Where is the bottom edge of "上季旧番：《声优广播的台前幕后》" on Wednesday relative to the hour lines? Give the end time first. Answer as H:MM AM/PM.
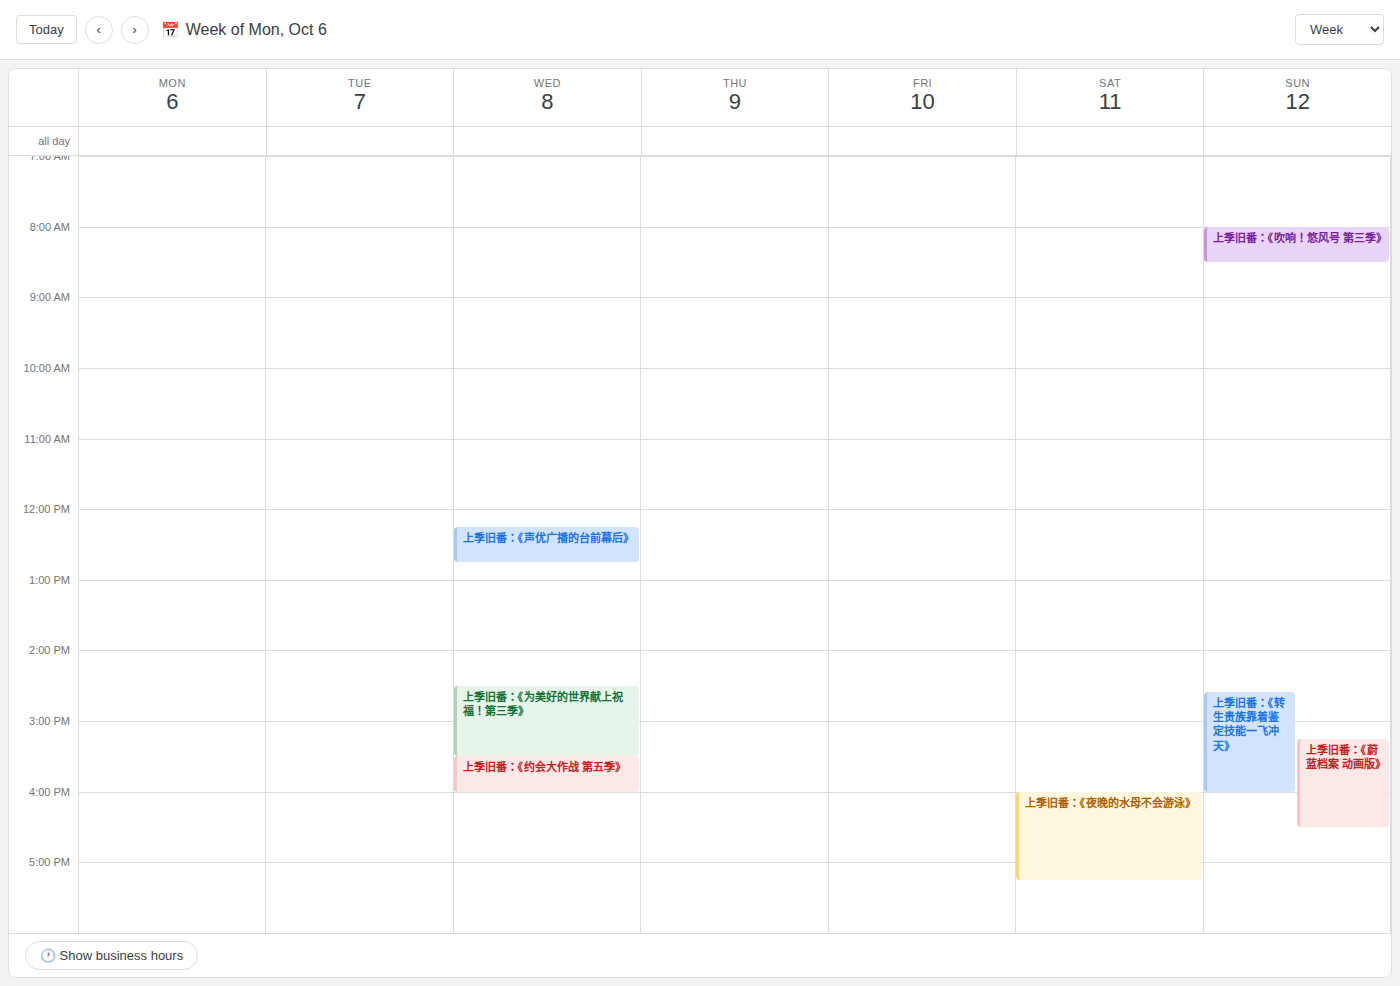
12:45 PM -- neither: three quarters of the way from the 12 PM line to the 1 PM line.